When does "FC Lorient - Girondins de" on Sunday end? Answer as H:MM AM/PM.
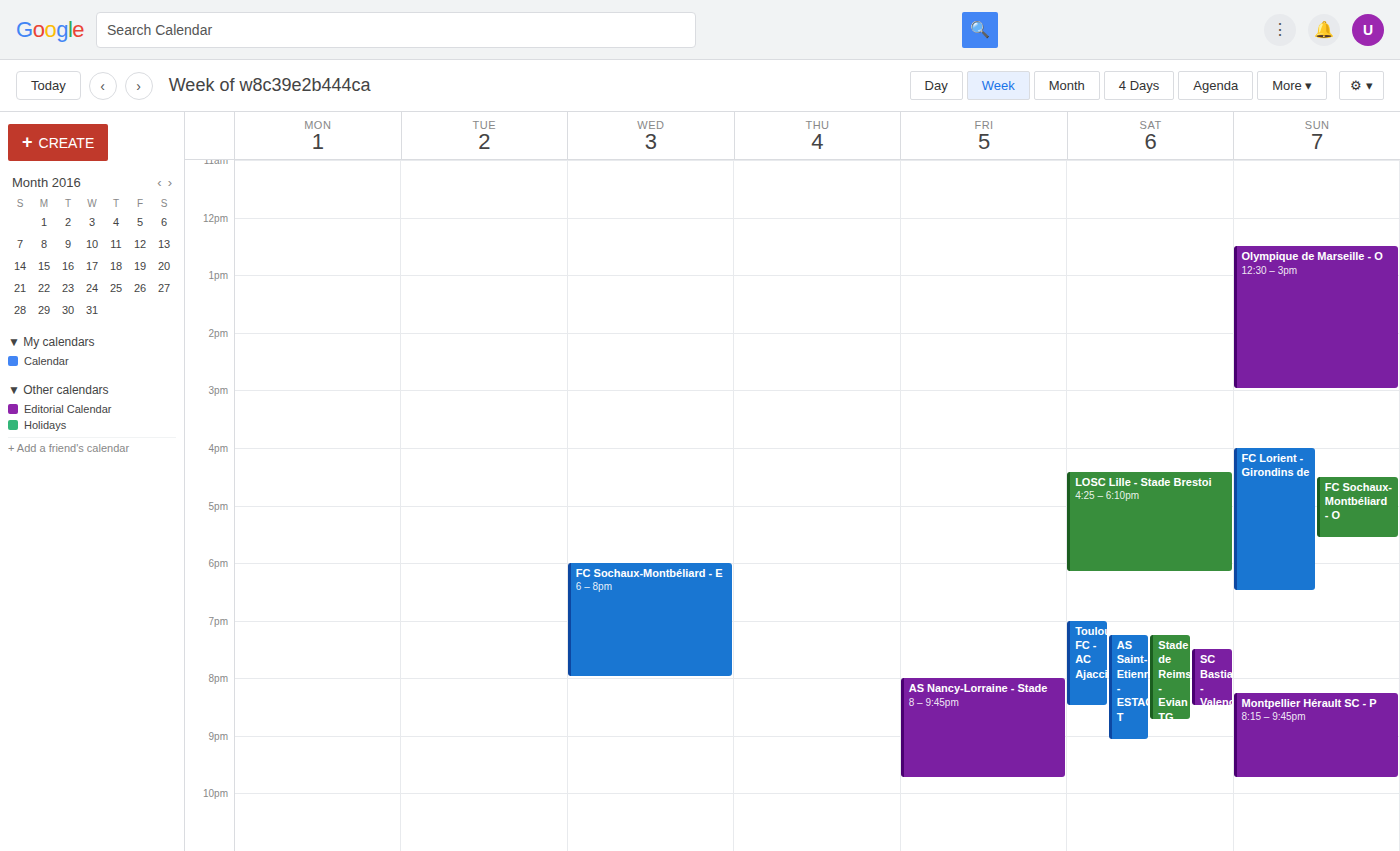
6:30 PM